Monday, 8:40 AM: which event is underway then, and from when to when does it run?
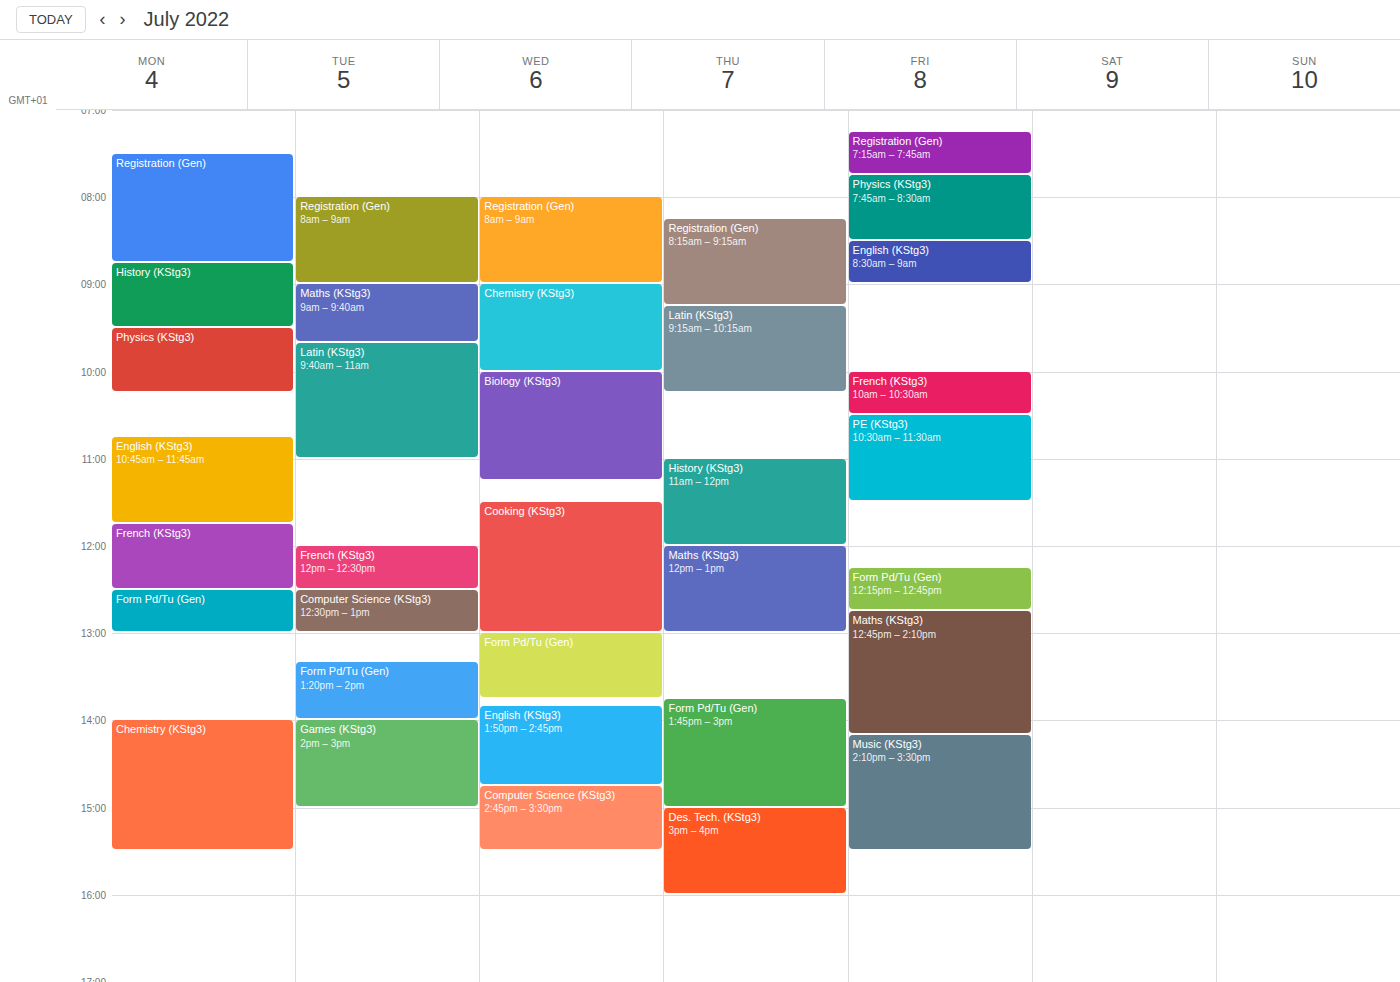
"Registration (Gen)", 7:30 AM to 8:45 AM